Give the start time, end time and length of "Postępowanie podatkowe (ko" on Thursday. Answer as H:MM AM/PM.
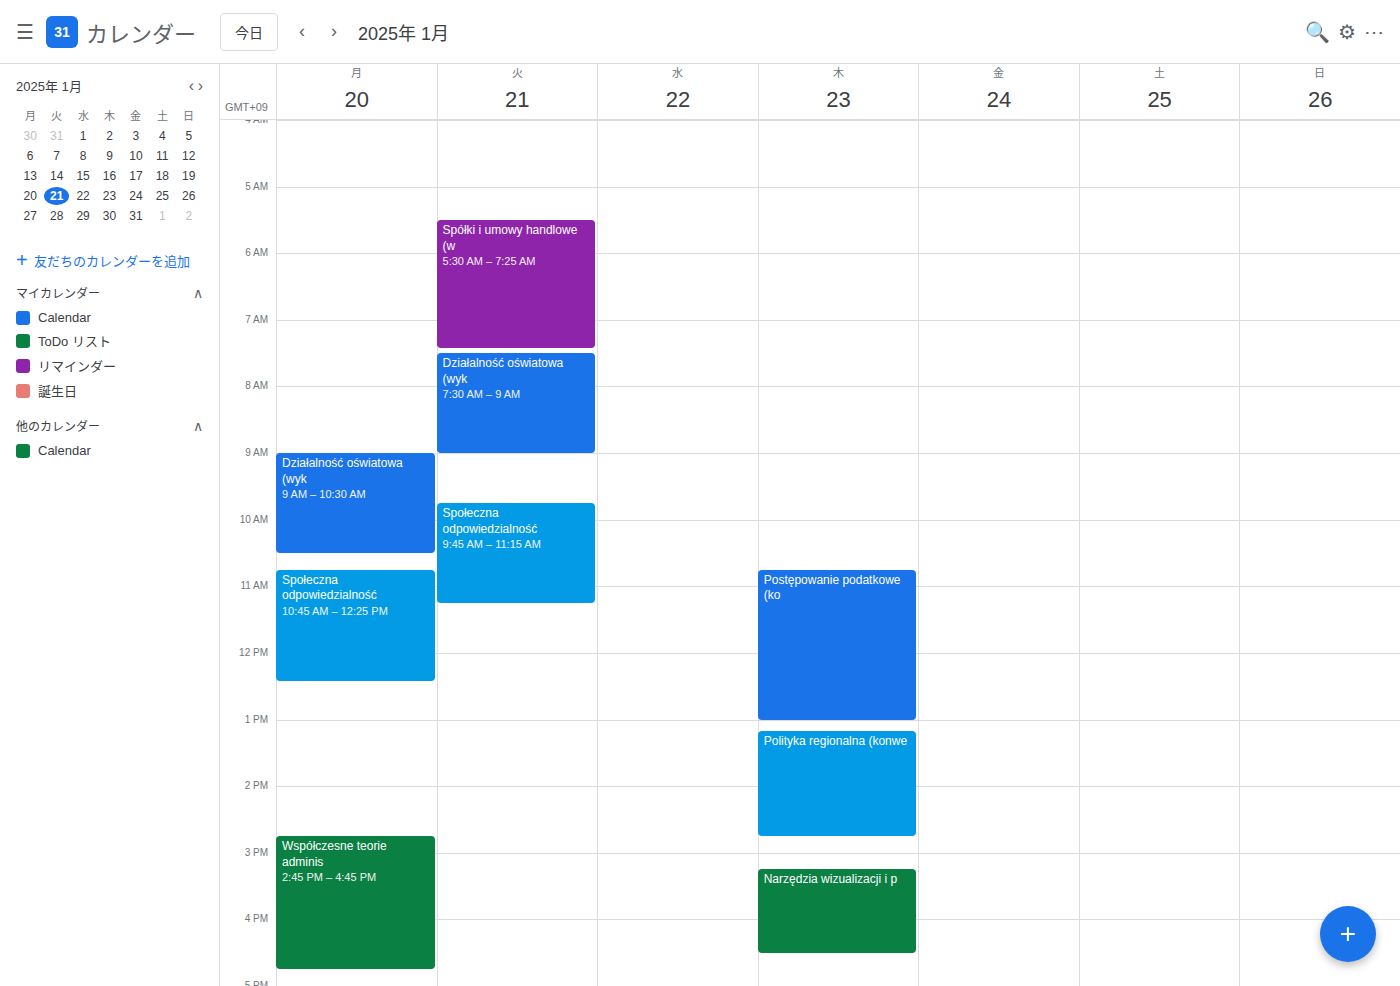
10:45 AM to 1:00 PM, 2 hours 15 minutes